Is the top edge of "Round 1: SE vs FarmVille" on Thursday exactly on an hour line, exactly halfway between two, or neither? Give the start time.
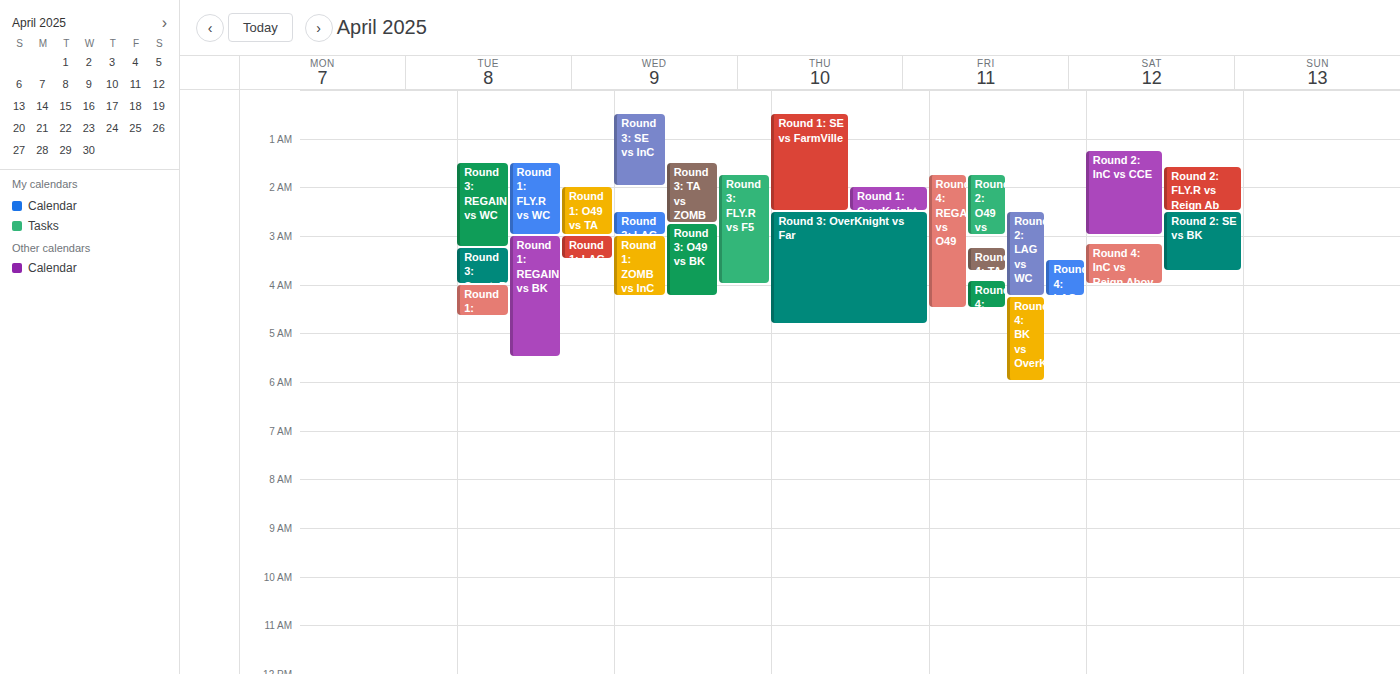
00:30 -- halfway between the 00:00 and 01:00 lines.